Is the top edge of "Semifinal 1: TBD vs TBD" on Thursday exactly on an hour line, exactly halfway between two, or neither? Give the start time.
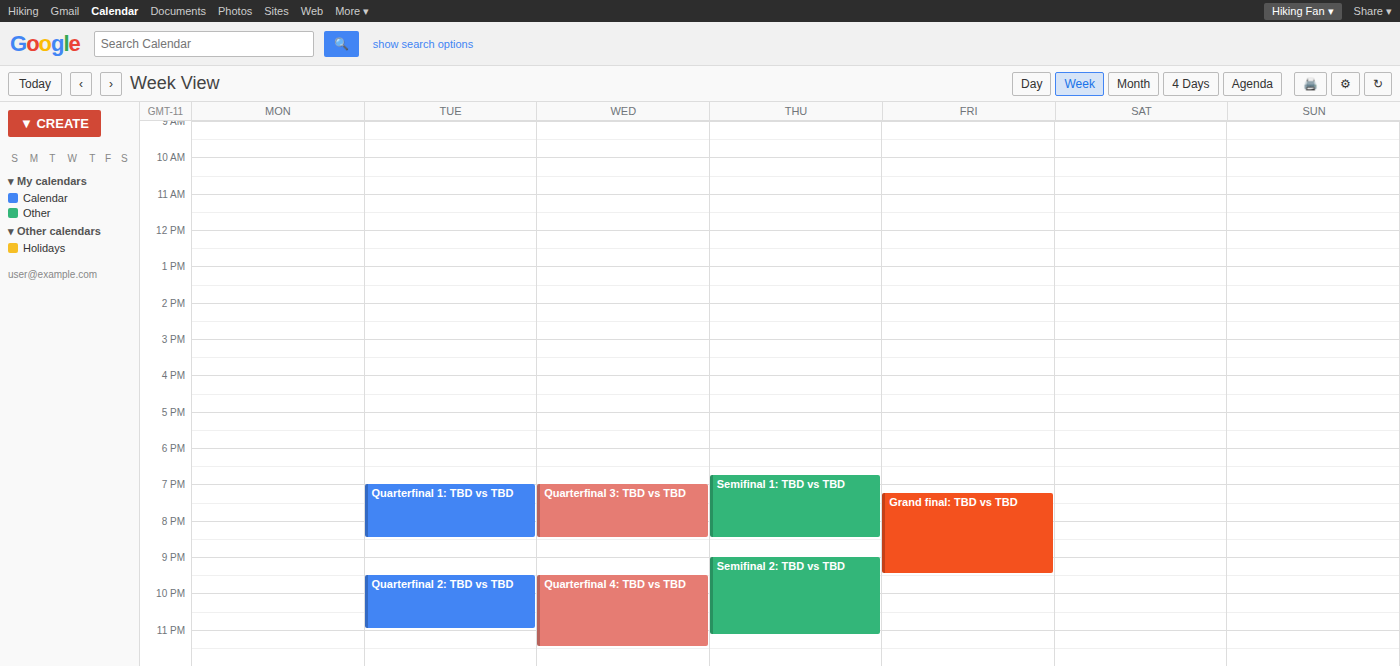
6:45 PM -- neither: three quarters of the way from the 6 PM line to the 7 PM line.